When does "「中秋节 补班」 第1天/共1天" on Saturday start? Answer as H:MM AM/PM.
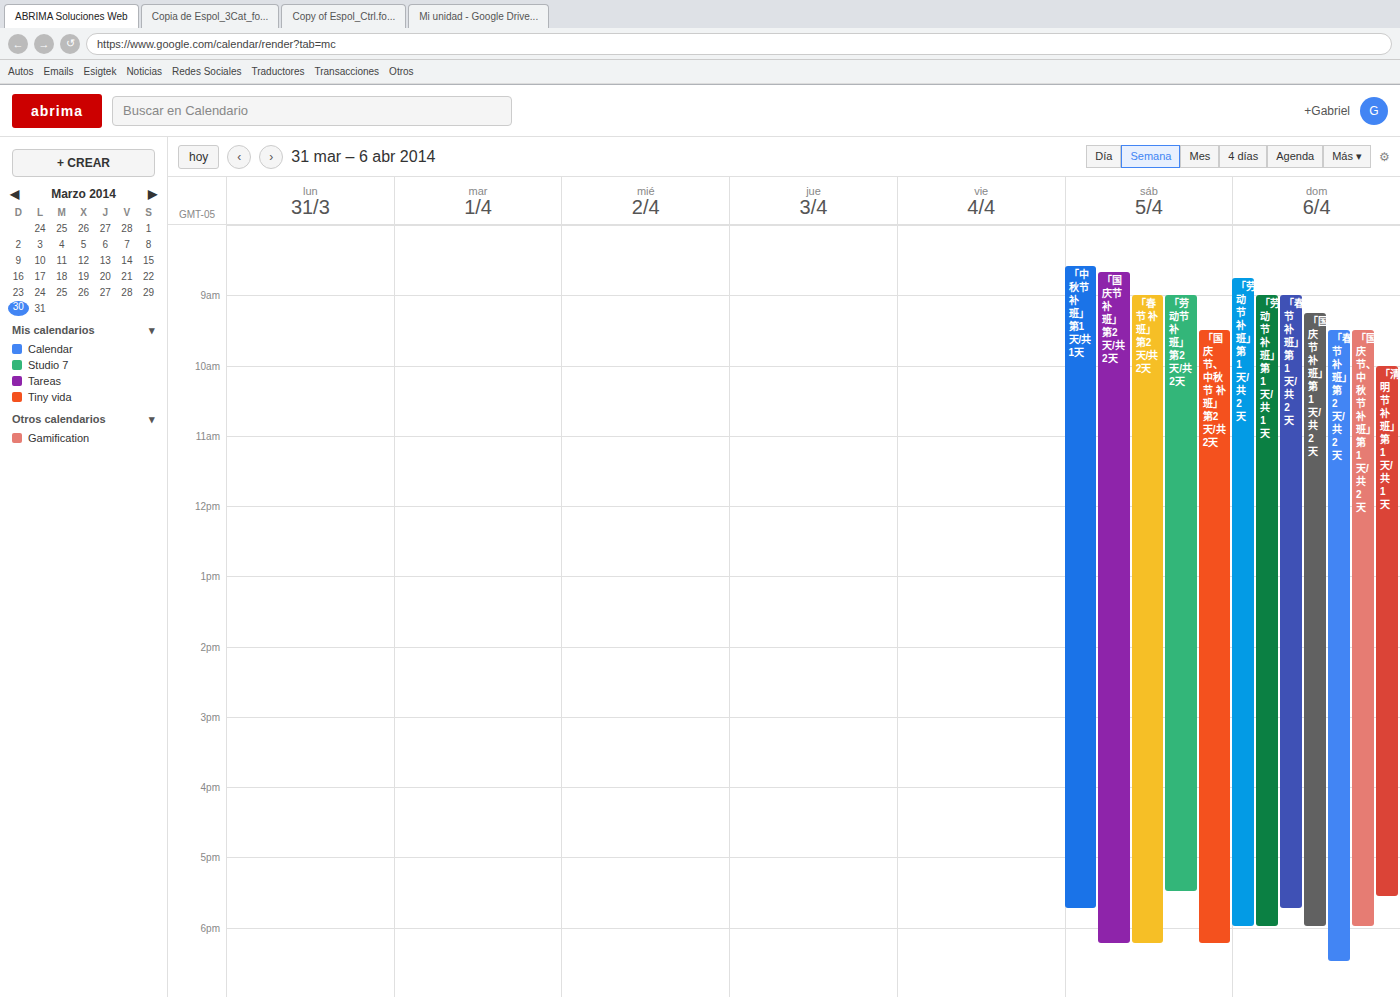
8:35 AM